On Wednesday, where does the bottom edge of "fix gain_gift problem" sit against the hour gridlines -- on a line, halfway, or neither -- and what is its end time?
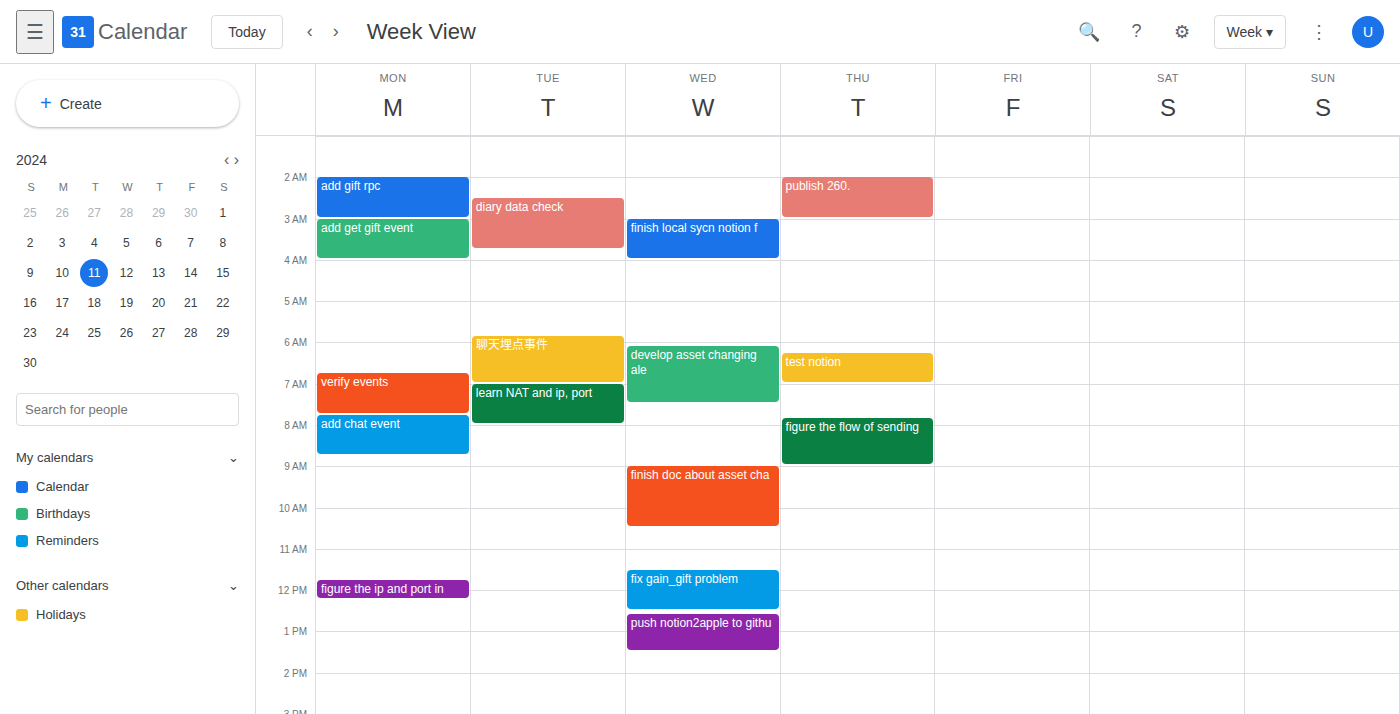
12:30 PM -- halfway between the 12 PM and 1 PM lines.